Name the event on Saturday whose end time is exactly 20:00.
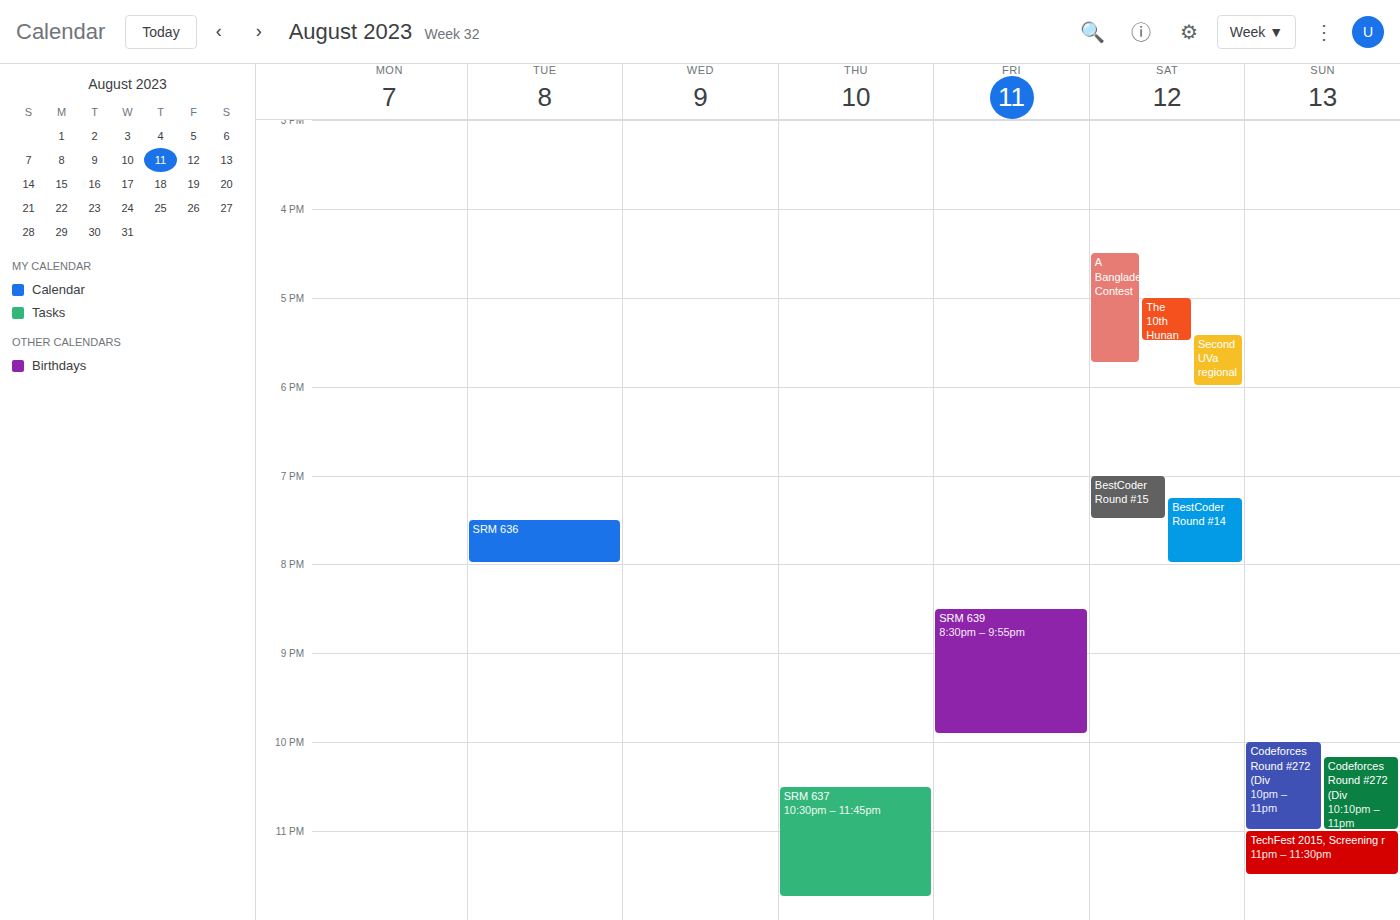
"BestCoder Round #14"